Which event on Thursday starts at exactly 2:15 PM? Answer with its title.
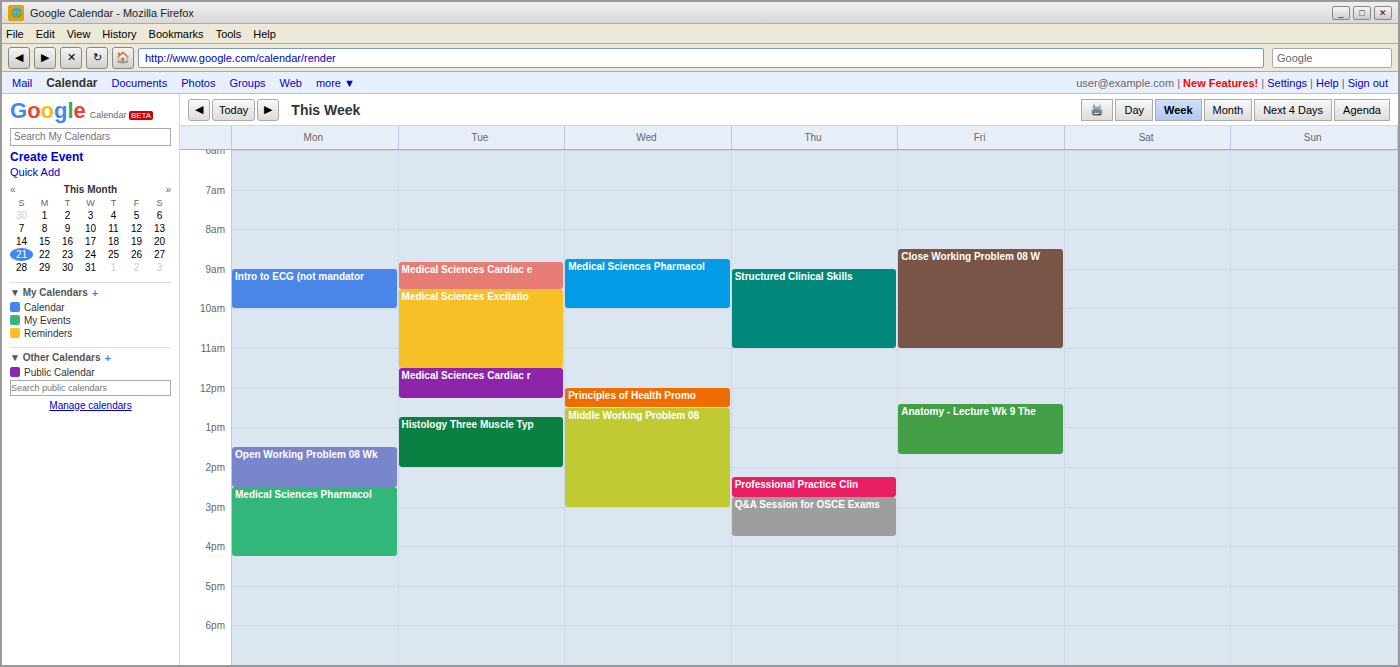
"Professional Practice Clin"